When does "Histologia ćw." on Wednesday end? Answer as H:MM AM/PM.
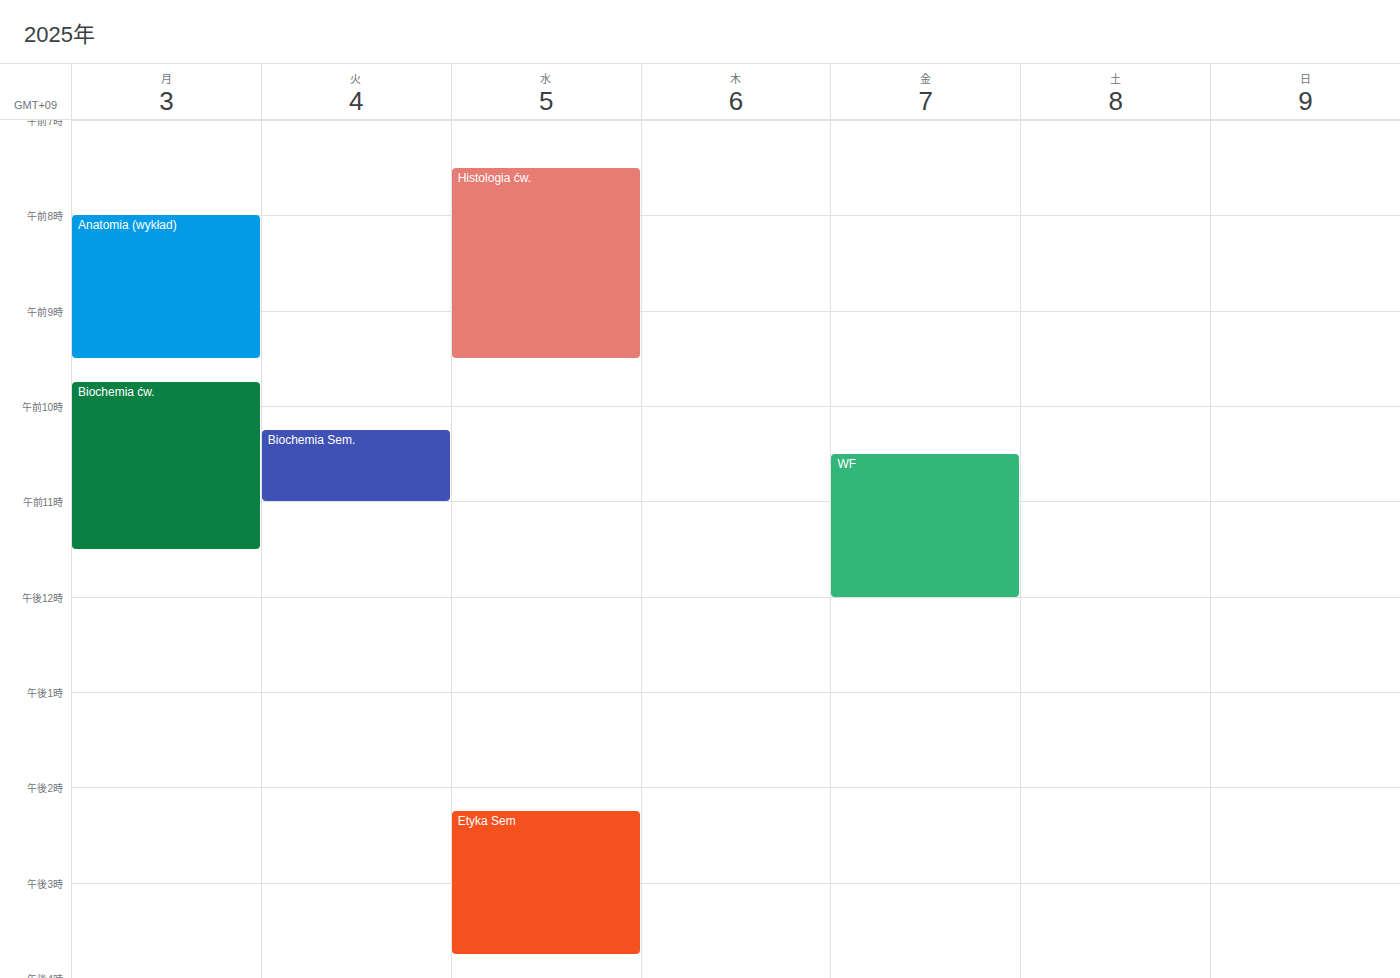
9:30 AM